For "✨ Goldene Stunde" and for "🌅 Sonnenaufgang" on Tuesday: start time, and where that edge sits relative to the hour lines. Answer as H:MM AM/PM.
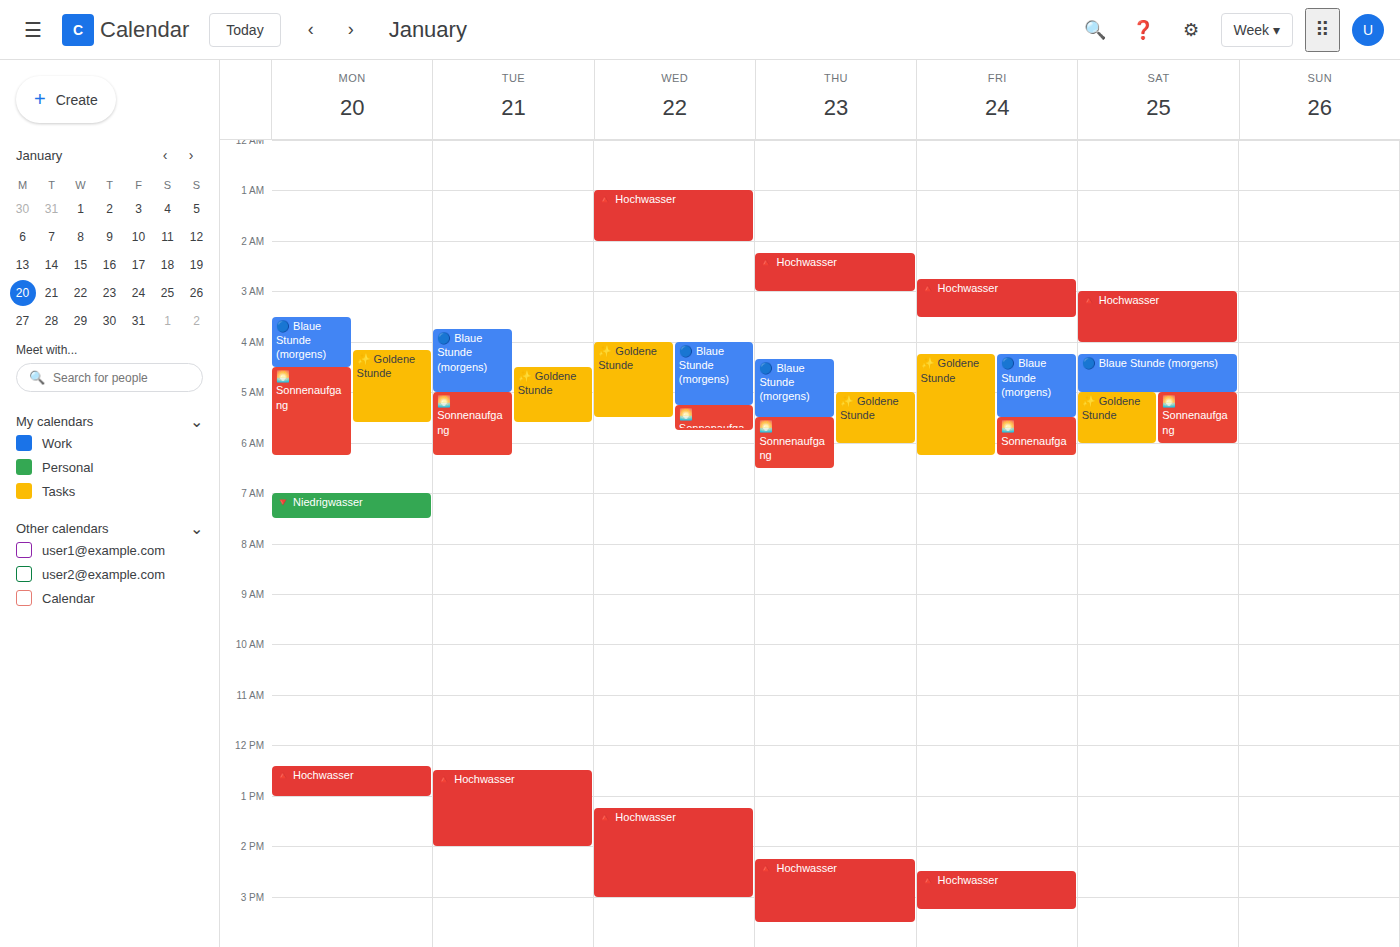
"✨ Goldene Stunde": 4:30 AM, halfway between the 4 AM and 5 AM lines. "🌅 Sonnenaufgang": 5:00 AM, exactly on the 5 AM line.